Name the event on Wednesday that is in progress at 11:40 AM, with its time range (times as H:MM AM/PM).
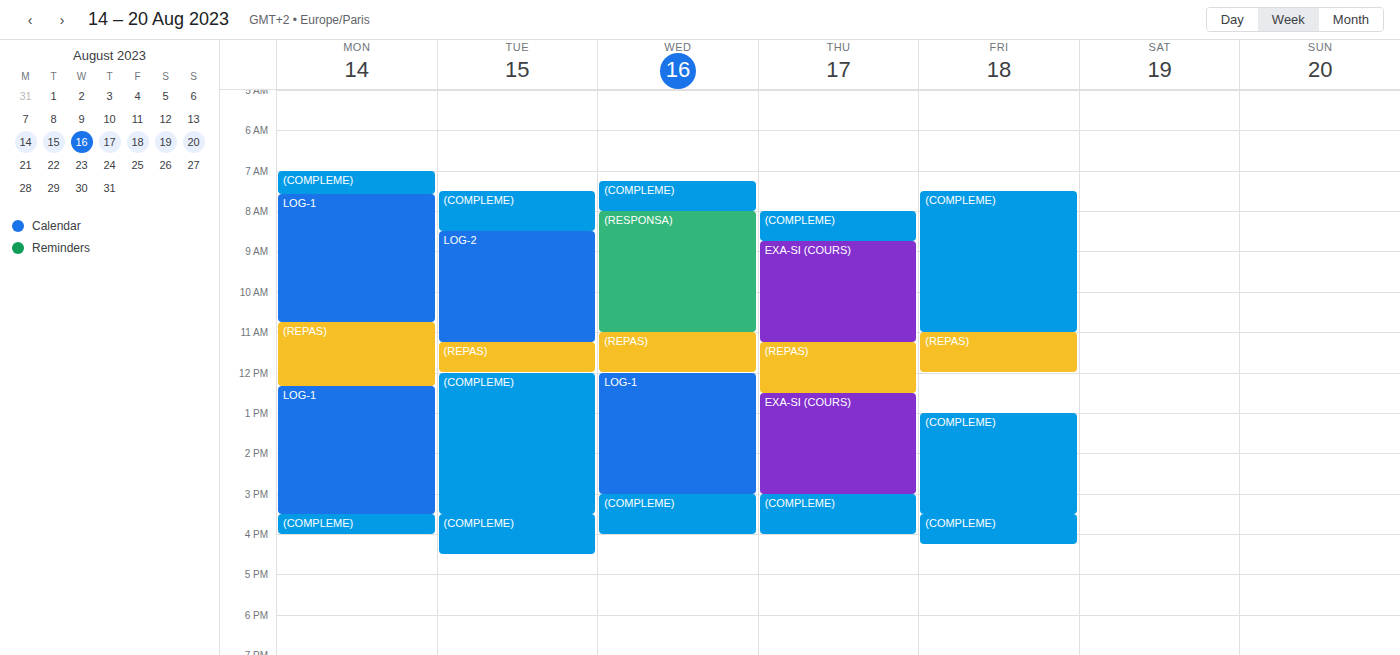
"(REPAS)", 11:00 AM to 12:00 PM